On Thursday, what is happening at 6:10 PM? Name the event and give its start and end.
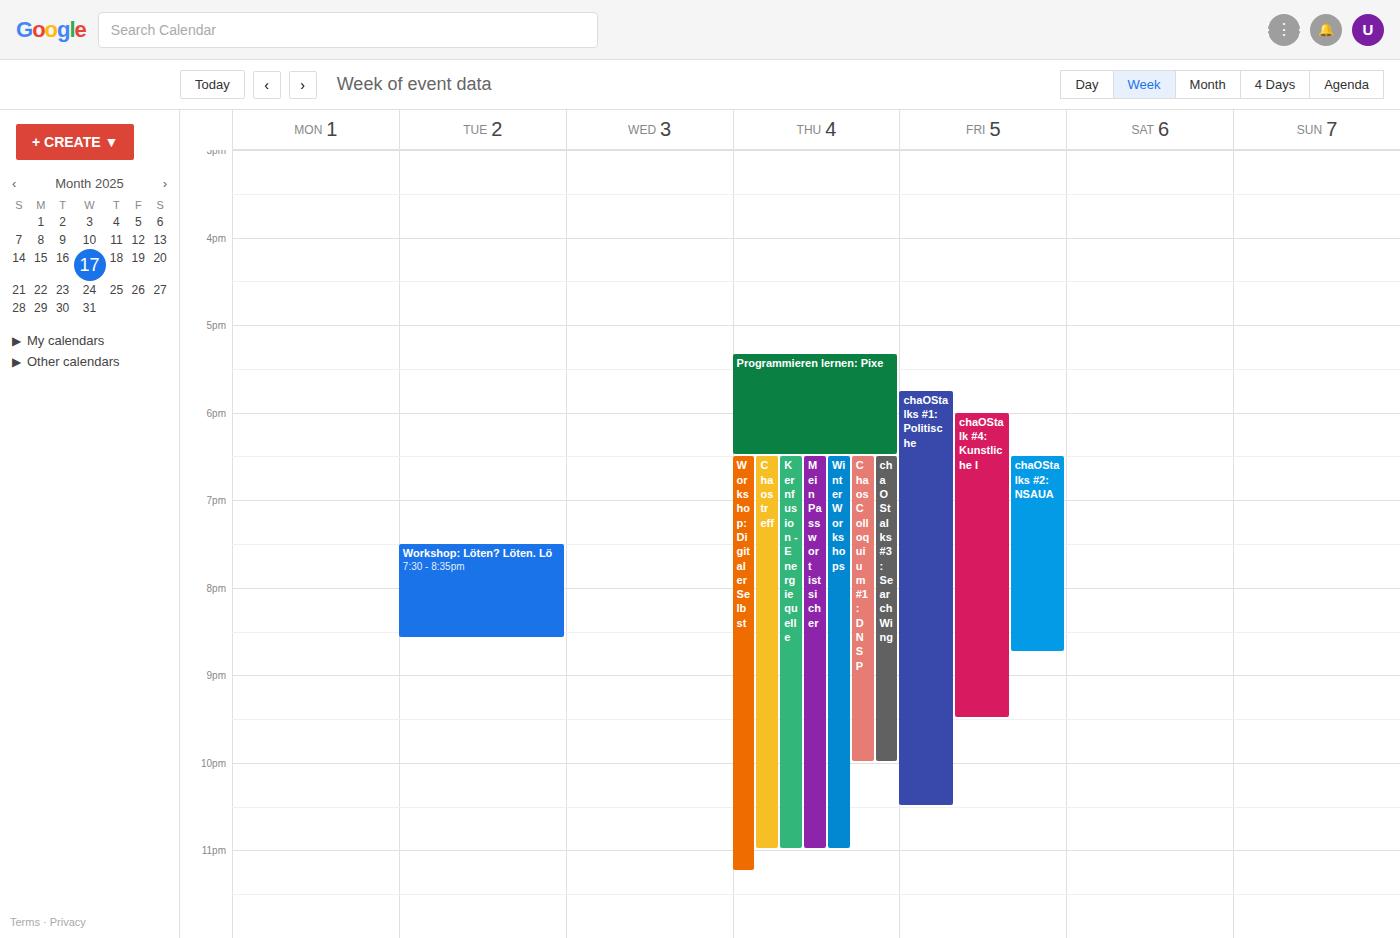
"Programmieren lernen: Pixe", 5:20 PM to 6:30 PM